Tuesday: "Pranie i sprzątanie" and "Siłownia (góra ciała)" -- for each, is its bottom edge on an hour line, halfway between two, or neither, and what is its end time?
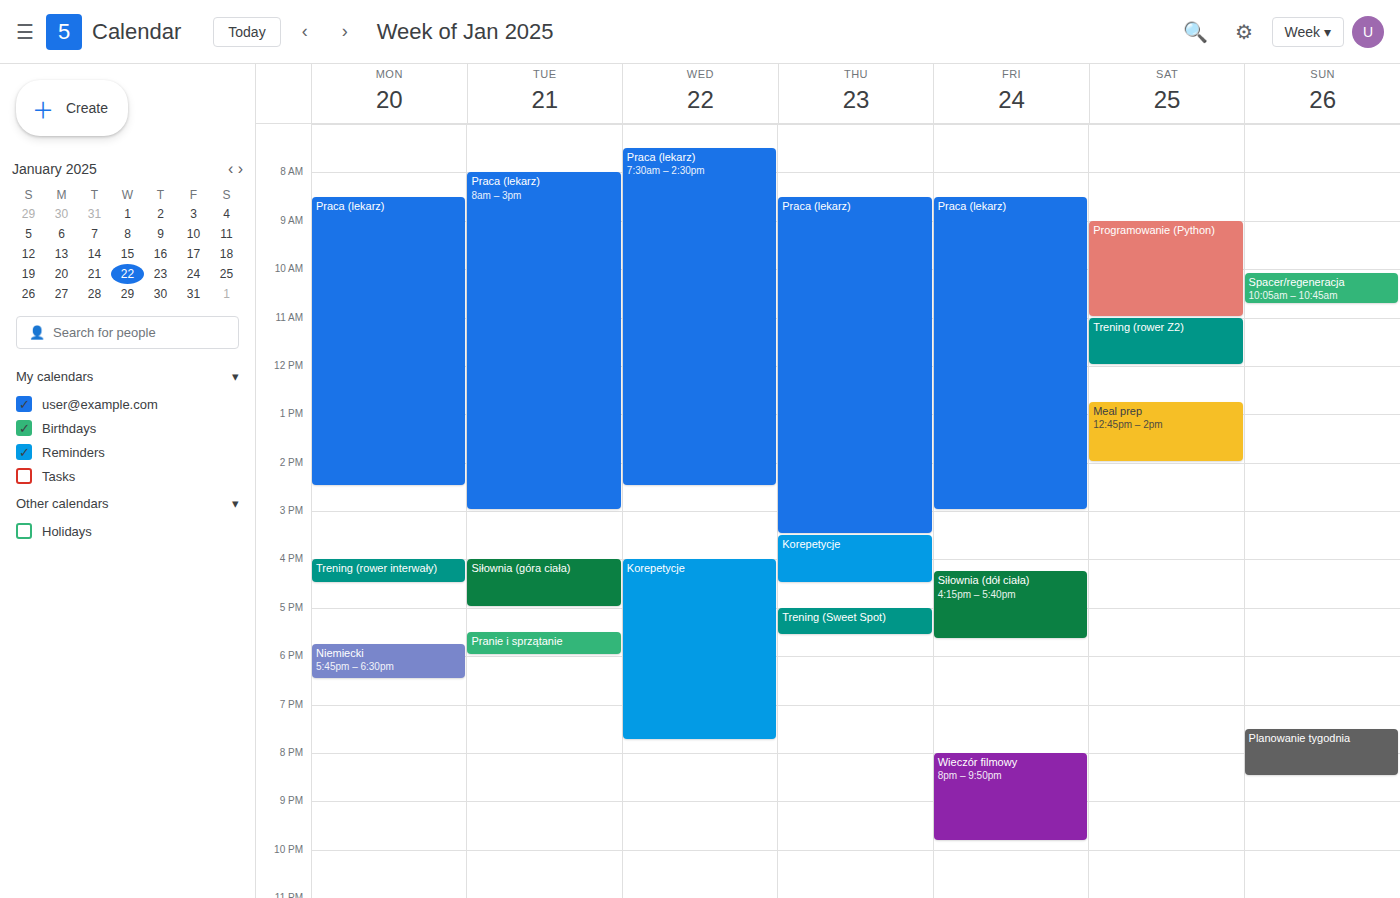
"Pranie i sprzątanie": 6:00 PM, exactly on the 6 PM line. "Siłownia (góra ciała)": 5:00 PM, exactly on the 5 PM line.